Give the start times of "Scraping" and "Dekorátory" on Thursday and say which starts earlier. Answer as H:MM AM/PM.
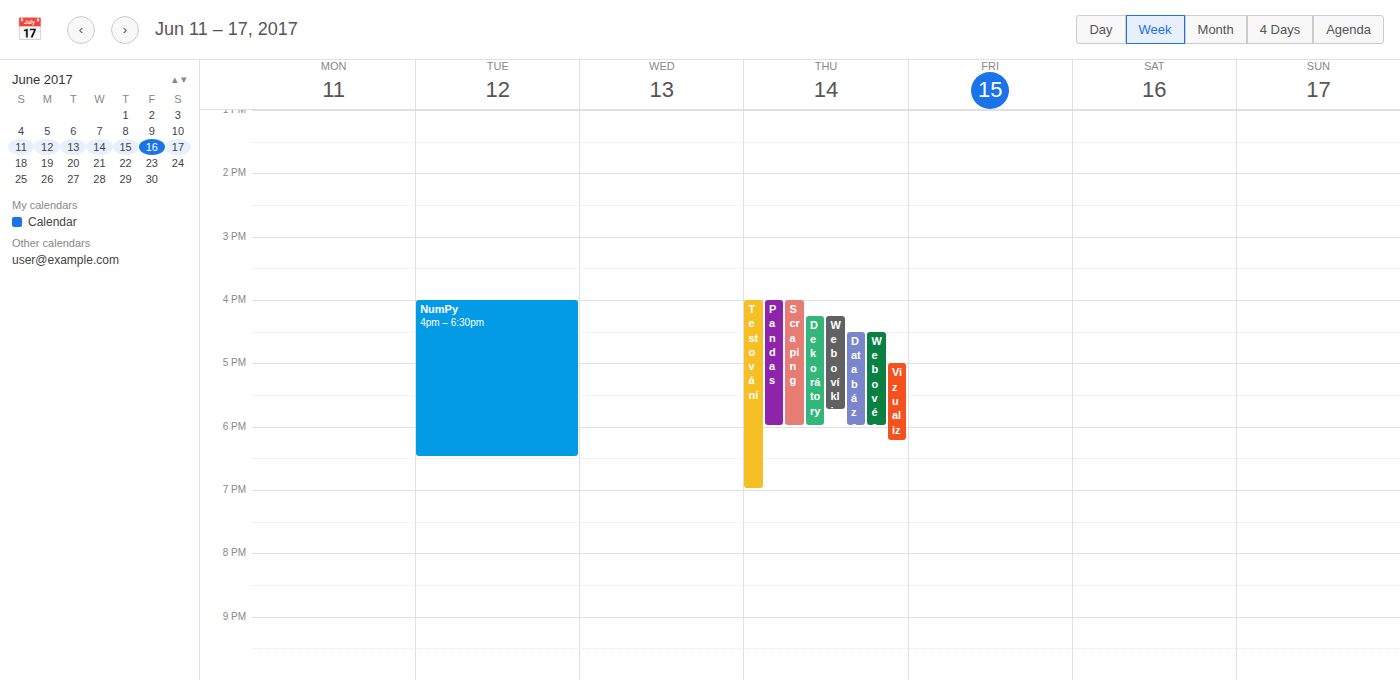
"Scraping" 4:00 PM; "Dekorátory" 4:15 PM.